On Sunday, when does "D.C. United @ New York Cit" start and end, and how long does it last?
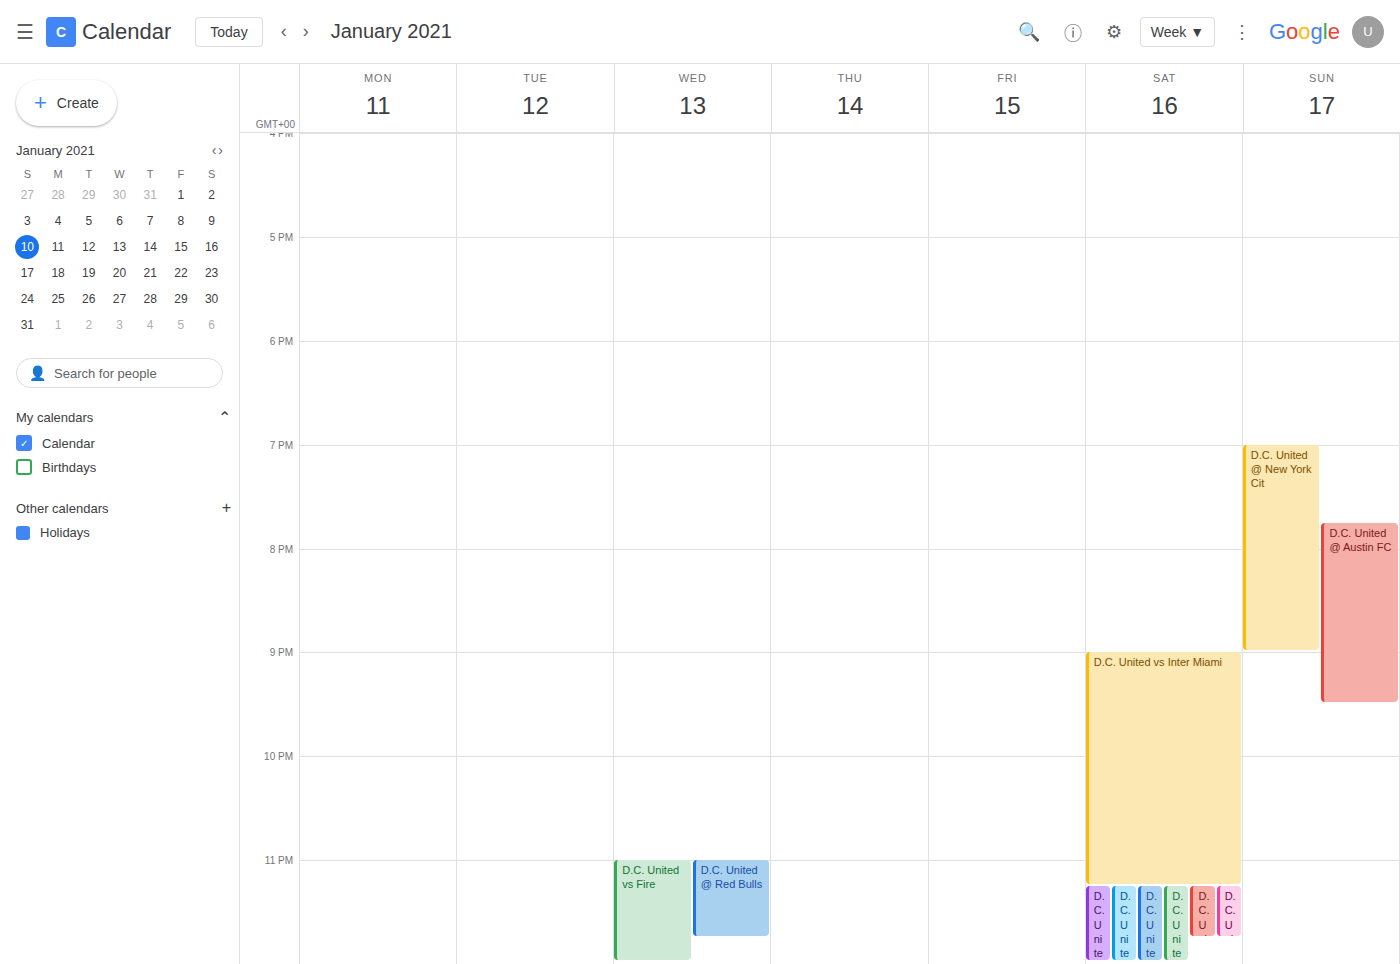
7:00 PM to 9:00 PM, 2 hours